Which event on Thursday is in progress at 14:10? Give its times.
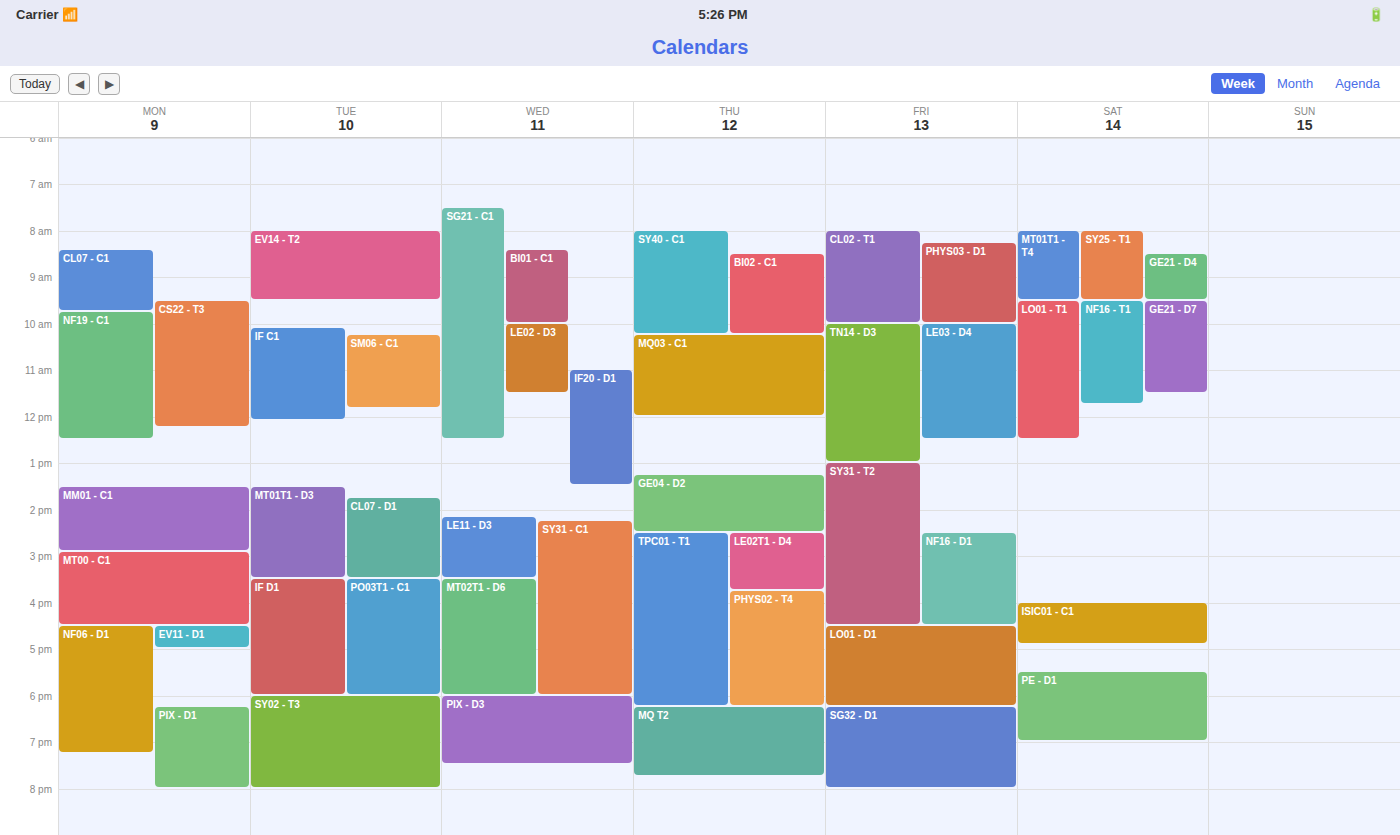
"GE04 - D2", 13:15 to 14:30